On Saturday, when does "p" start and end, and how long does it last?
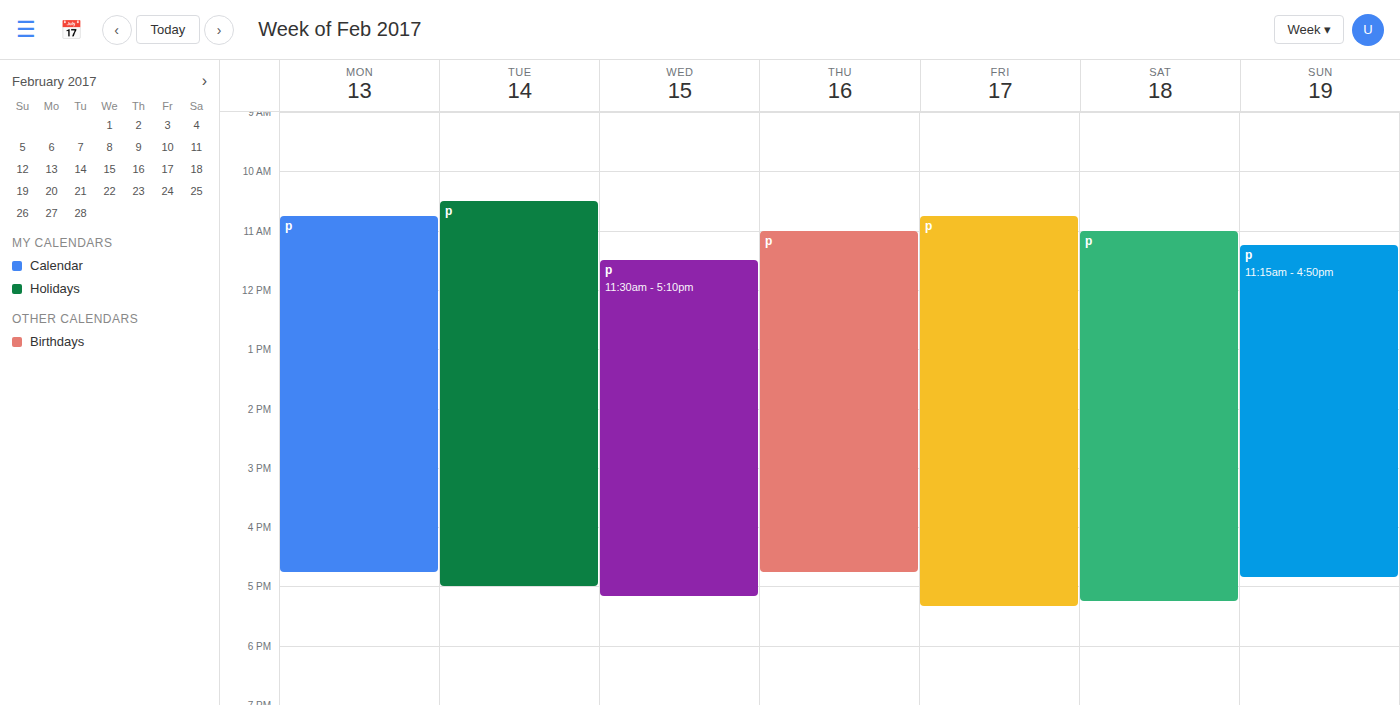
11:00 AM to 5:15 PM, 6 hours 15 minutes